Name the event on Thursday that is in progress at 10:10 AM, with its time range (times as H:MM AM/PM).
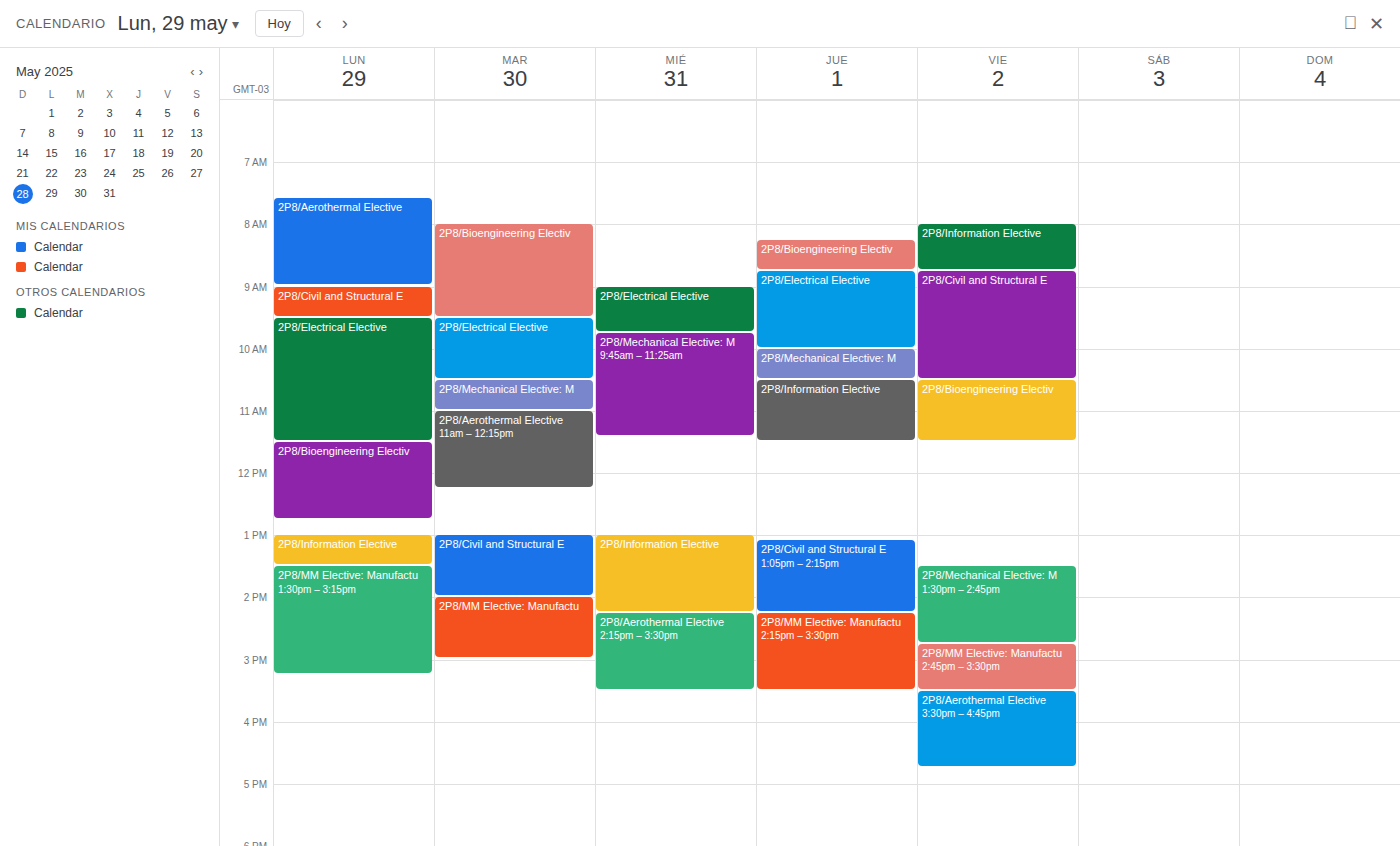
"2P8/Mechanical Elective: M", 10:00 AM to 10:30 AM